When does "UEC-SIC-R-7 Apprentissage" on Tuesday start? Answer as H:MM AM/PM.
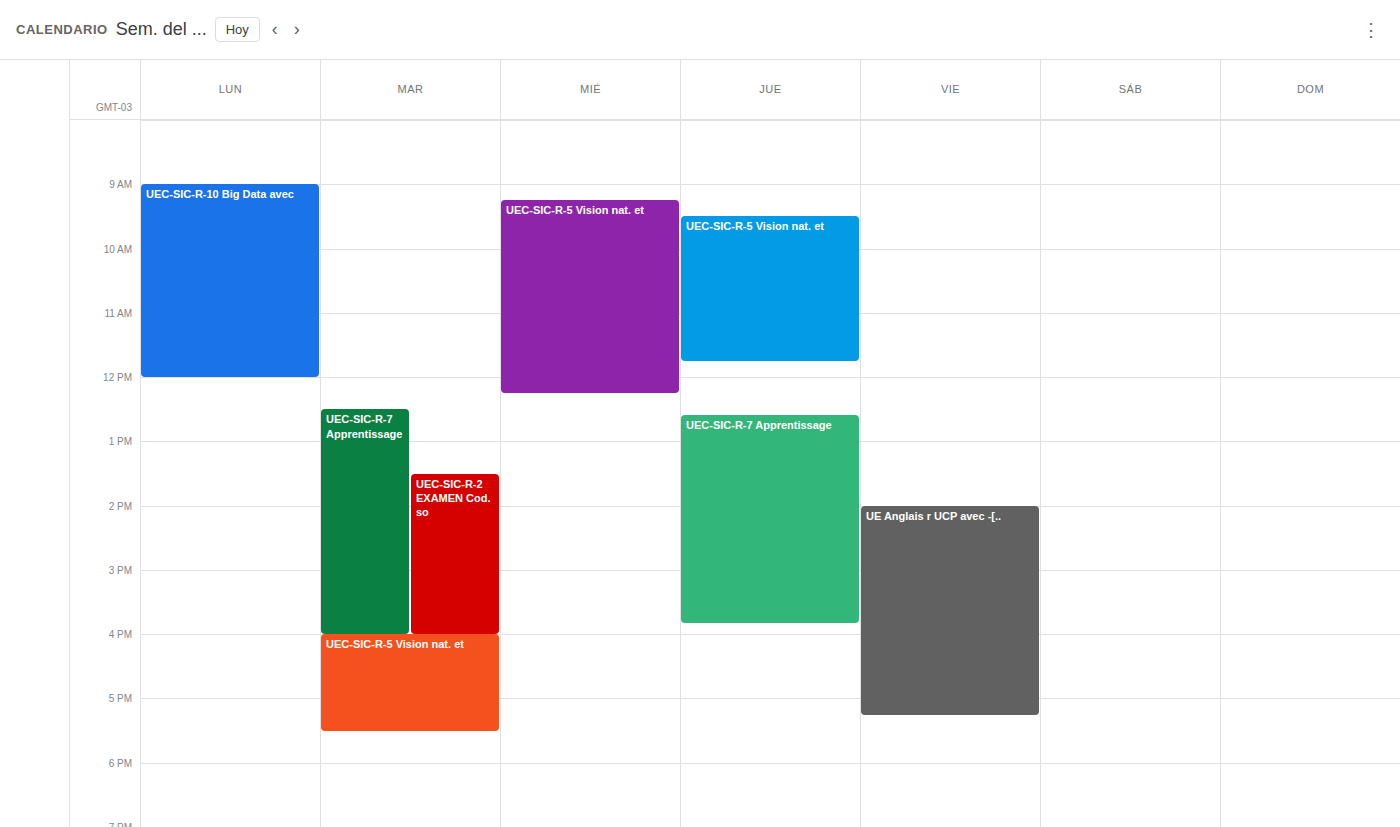
12:30 PM